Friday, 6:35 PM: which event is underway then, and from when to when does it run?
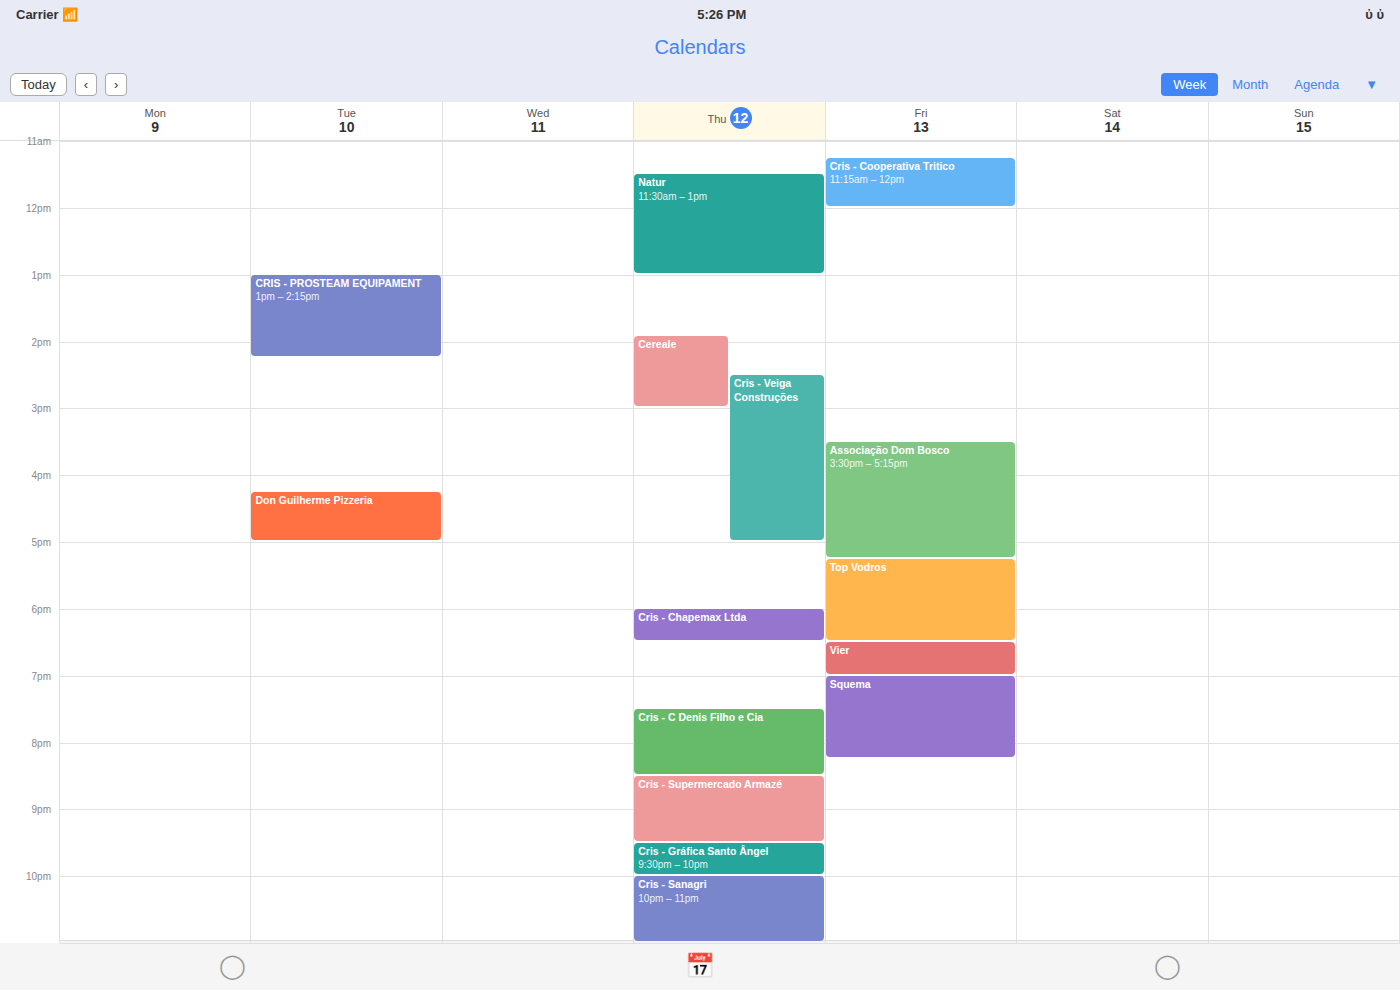
"Vier", 6:30 PM to 7:00 PM